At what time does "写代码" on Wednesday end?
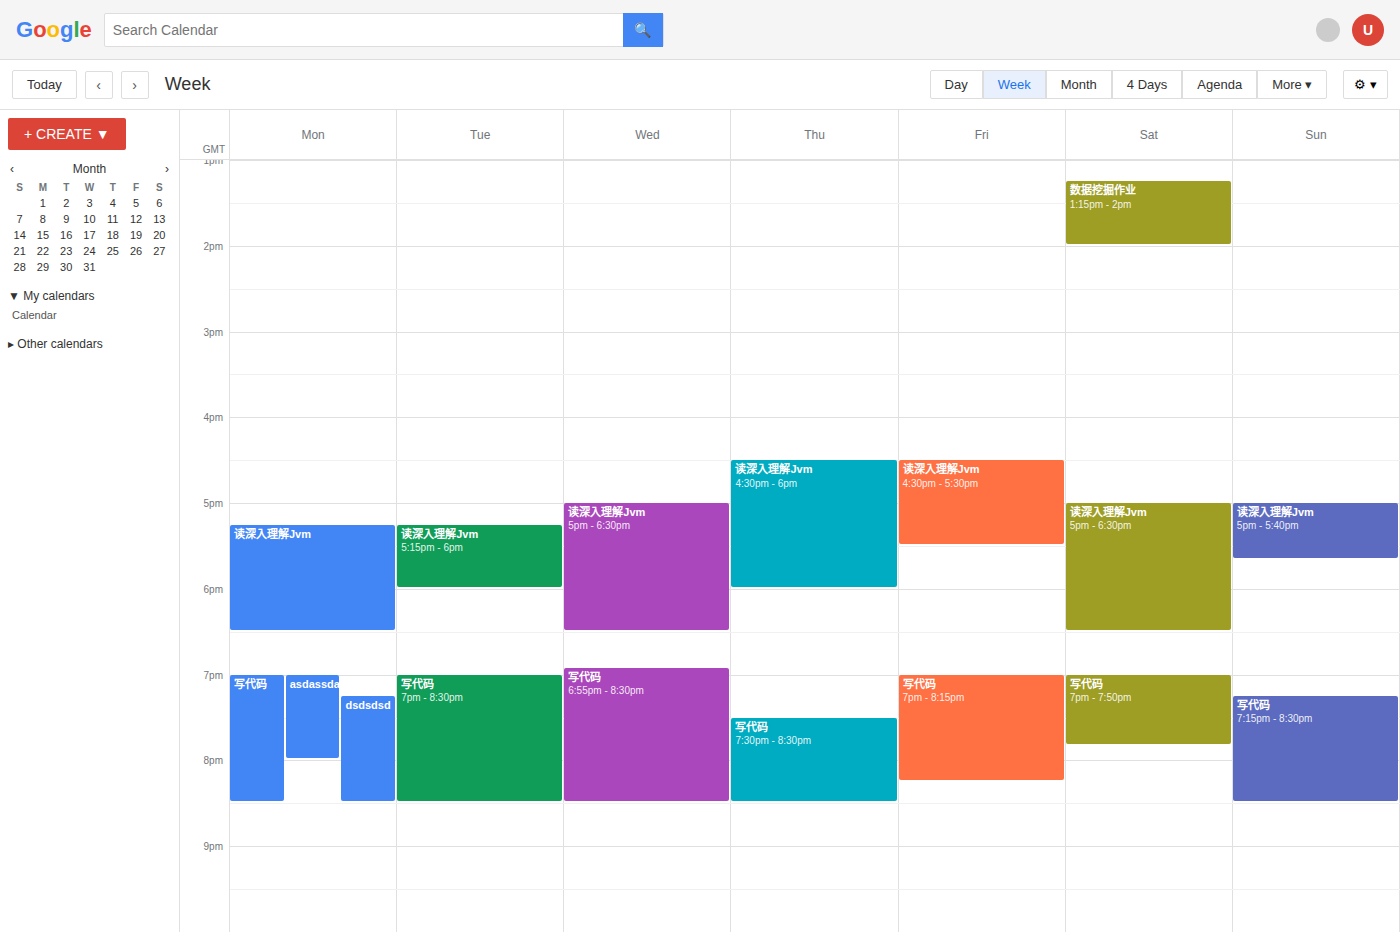
8:30 PM